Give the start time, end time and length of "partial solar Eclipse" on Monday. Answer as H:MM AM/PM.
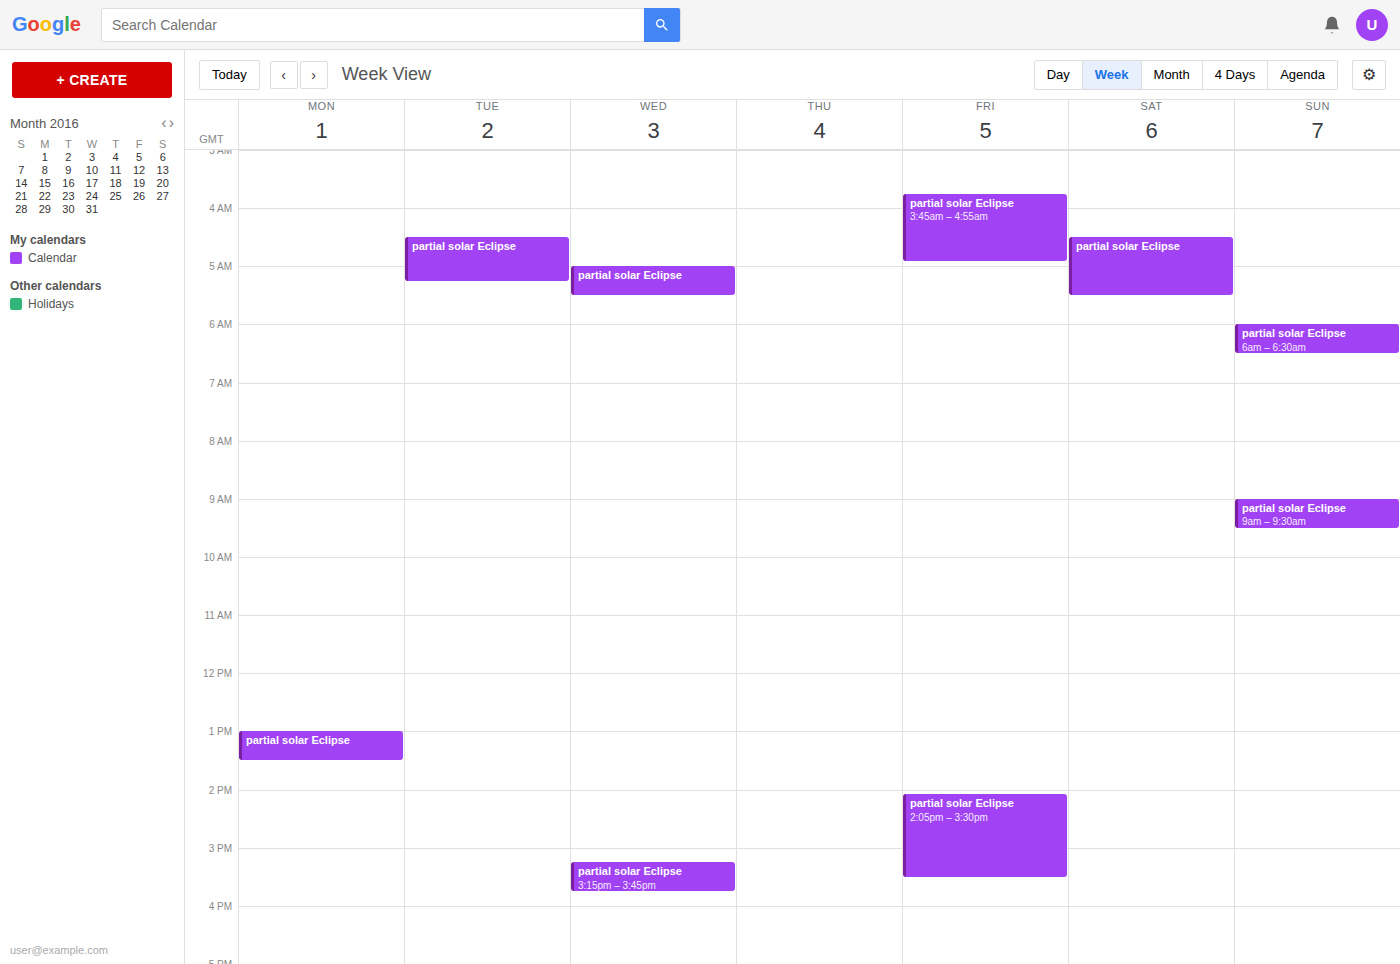
1:00 PM to 1:30 PM, 30 minutes